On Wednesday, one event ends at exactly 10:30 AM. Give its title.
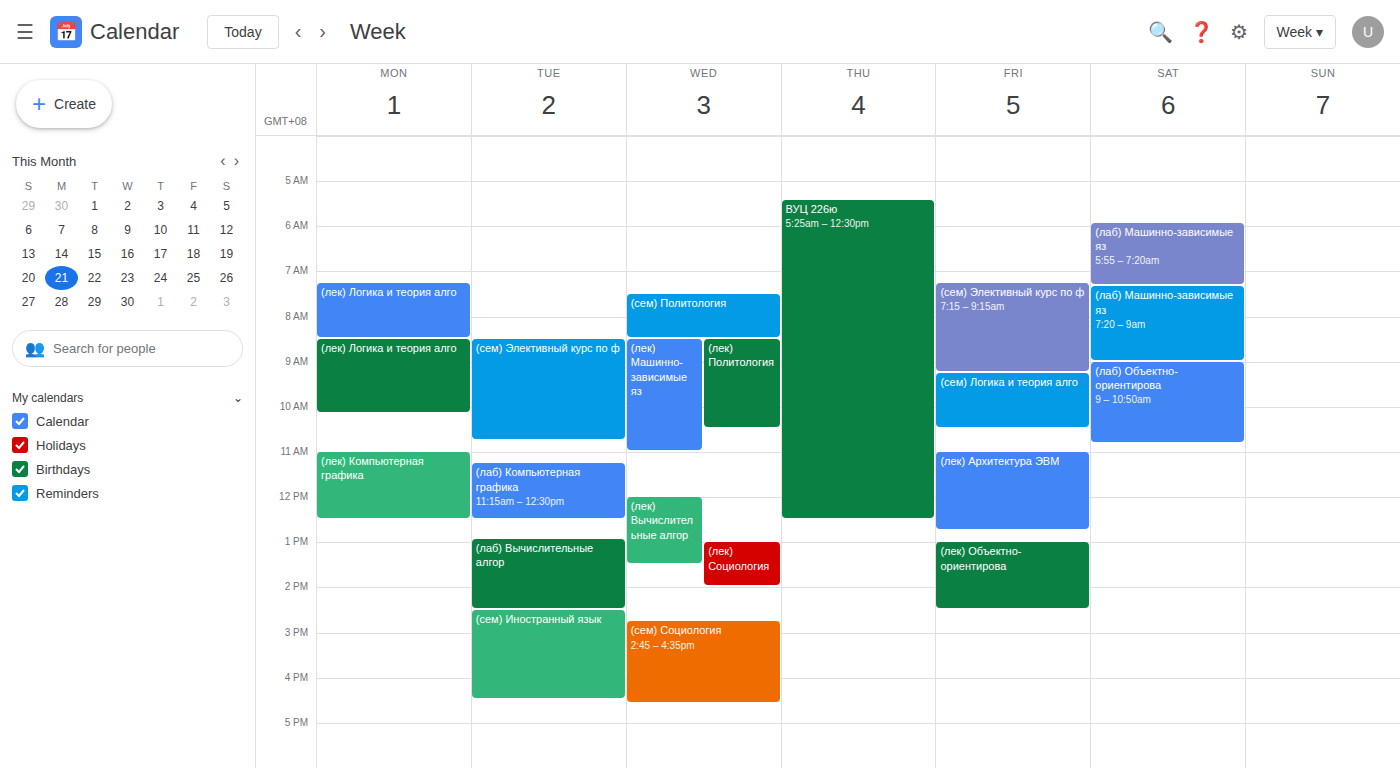
"(лек) Политология"